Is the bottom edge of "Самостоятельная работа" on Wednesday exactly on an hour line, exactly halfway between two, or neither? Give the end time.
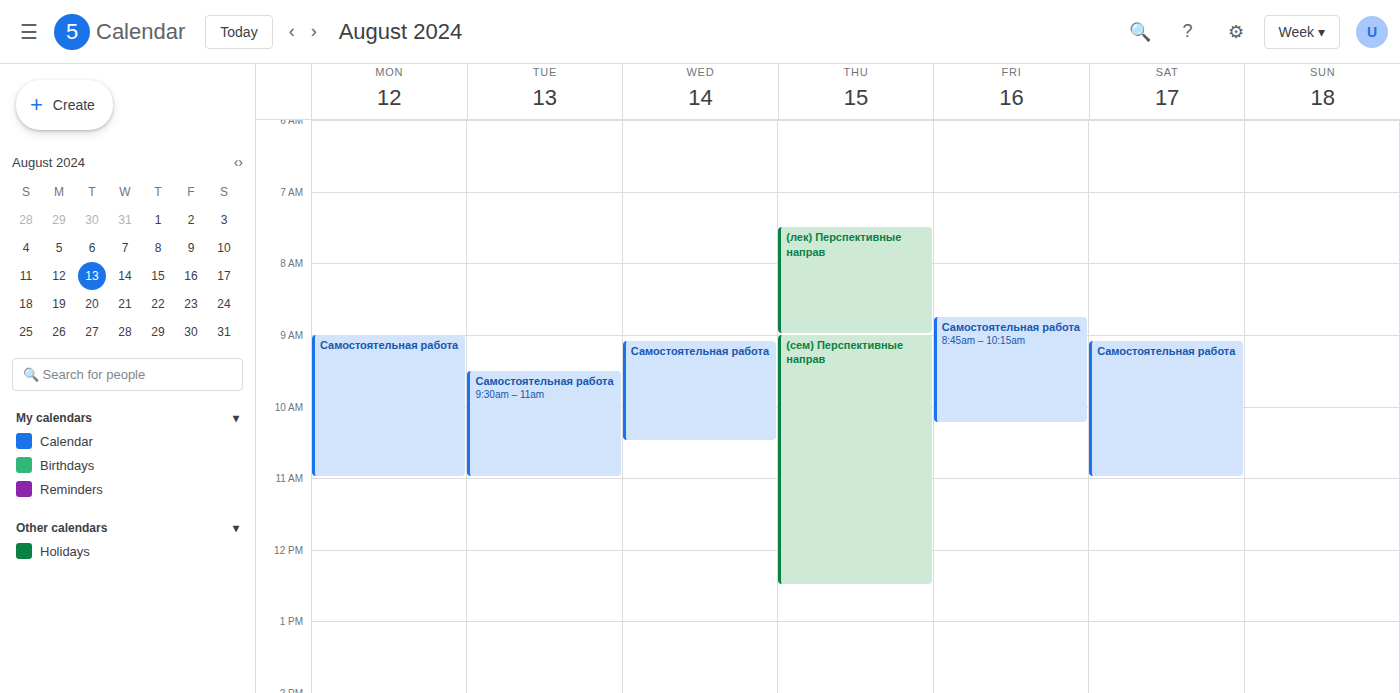
10:30 AM -- halfway between the 10 AM and 11 AM lines.